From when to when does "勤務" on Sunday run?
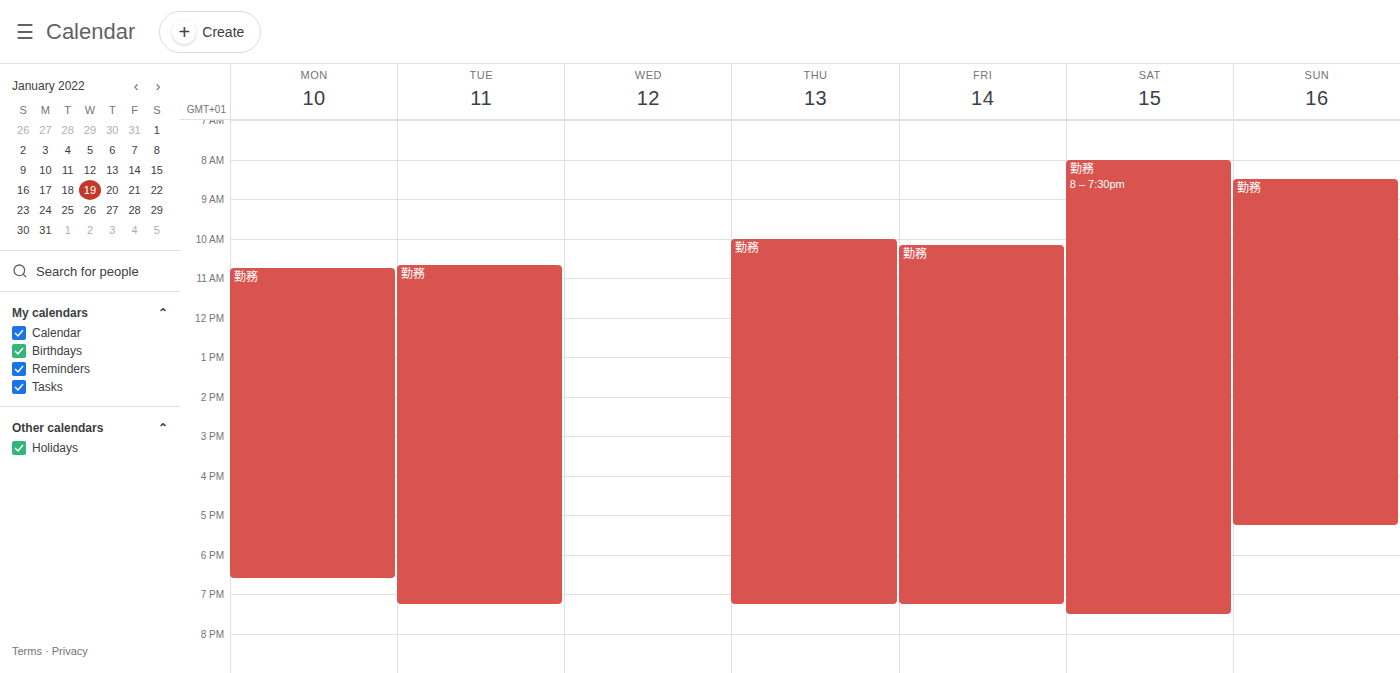
8:30 AM to 5:15 PM